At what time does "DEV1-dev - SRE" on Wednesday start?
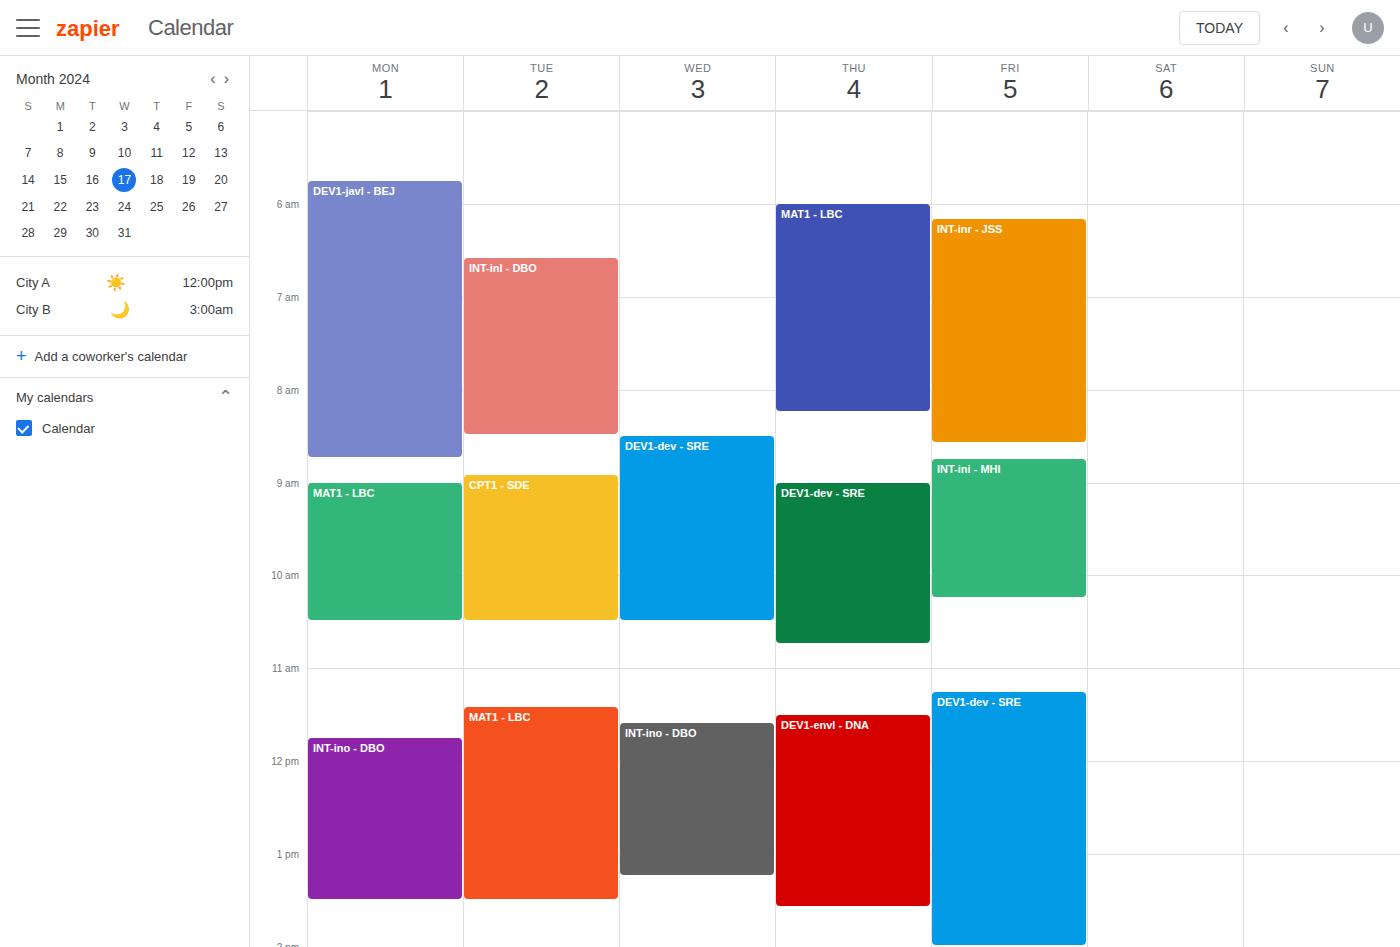
8:30 AM